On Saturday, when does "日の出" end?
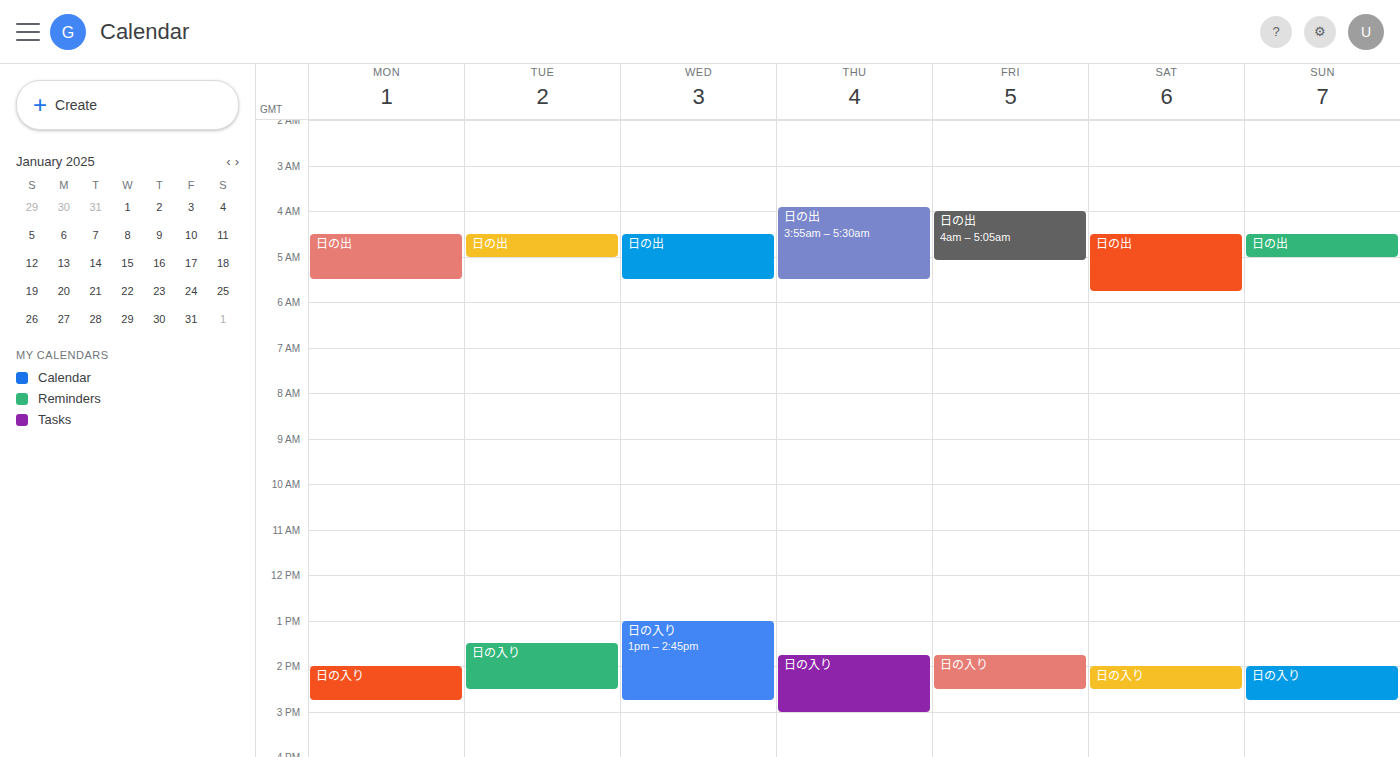
5:45 AM